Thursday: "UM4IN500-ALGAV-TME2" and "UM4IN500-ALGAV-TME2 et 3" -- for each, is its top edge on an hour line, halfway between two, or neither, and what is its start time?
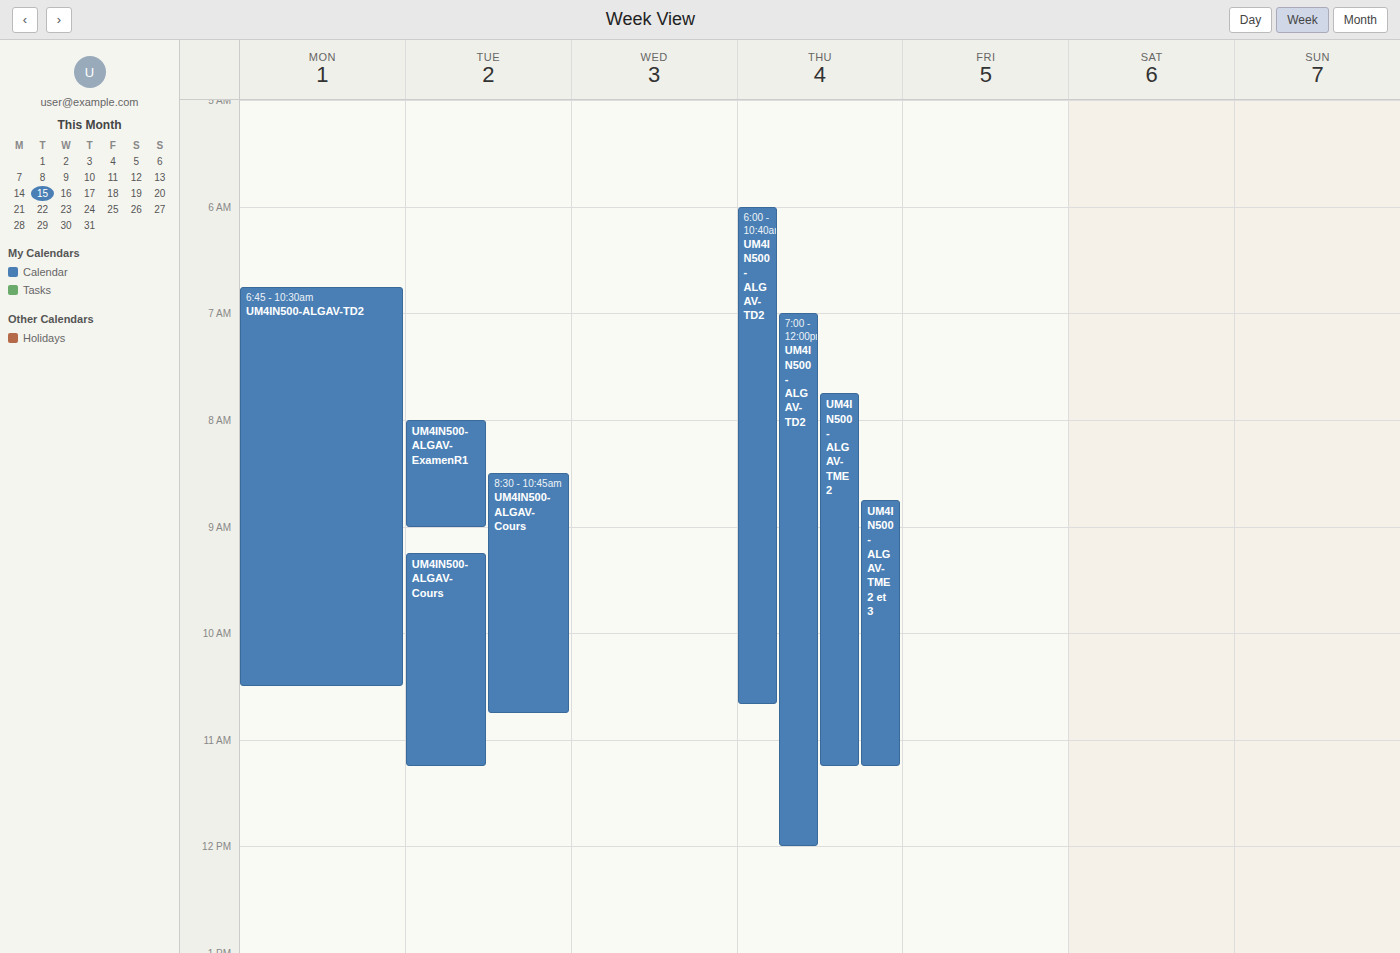
"UM4IN500-ALGAV-TME2": 7:45 AM, neither: three quarters of the way from the 7 AM line to the 8 AM line. "UM4IN500-ALGAV-TME2 et 3": 8:45 AM, neither: three quarters of the way from the 8 AM line to the 9 AM line.